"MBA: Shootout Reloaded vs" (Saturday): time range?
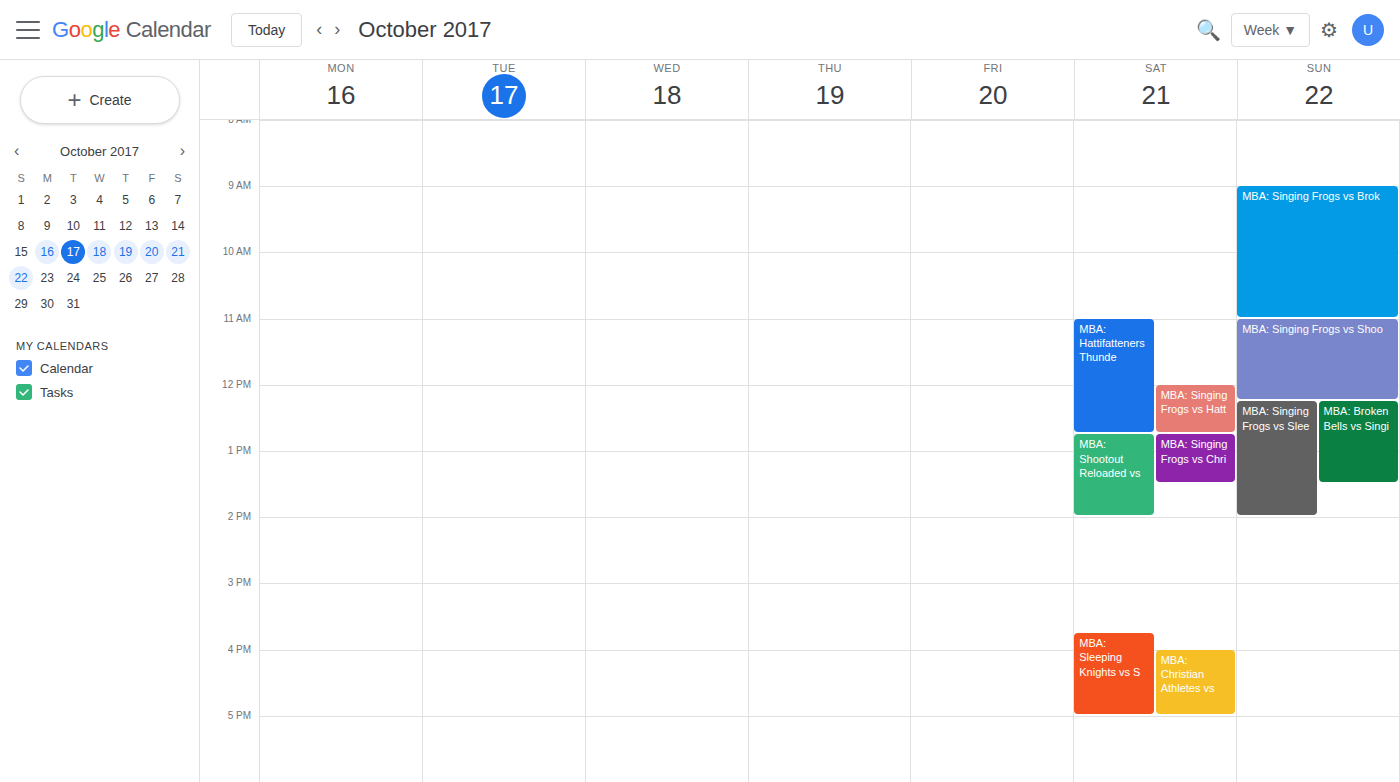
12:45 PM to 2:00 PM